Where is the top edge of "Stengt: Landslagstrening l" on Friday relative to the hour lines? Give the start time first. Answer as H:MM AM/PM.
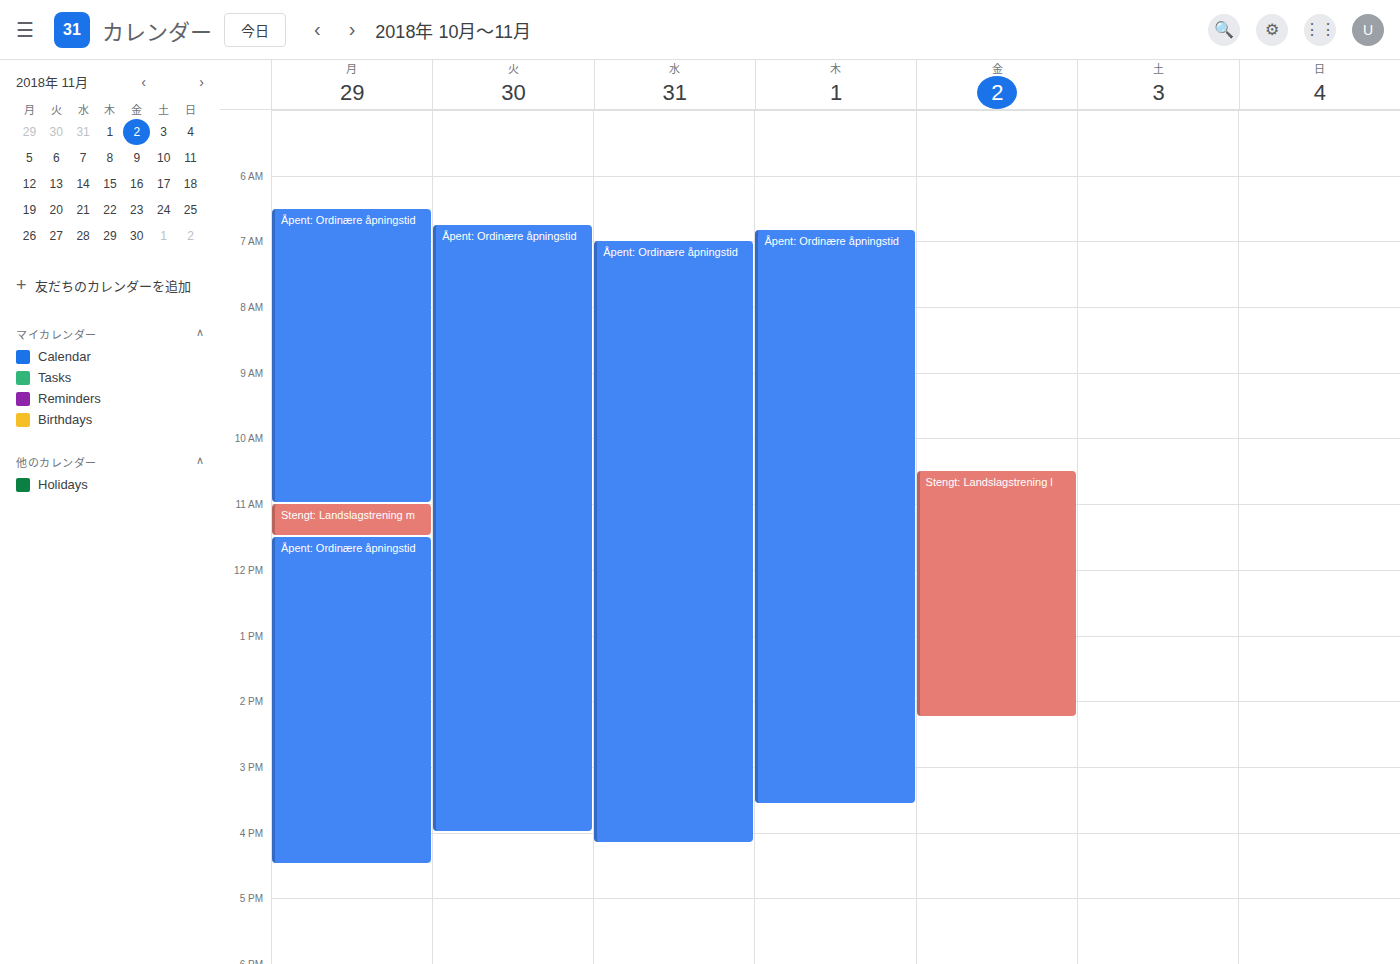
10:30 AM -- halfway between the 10 AM and 11 AM lines.